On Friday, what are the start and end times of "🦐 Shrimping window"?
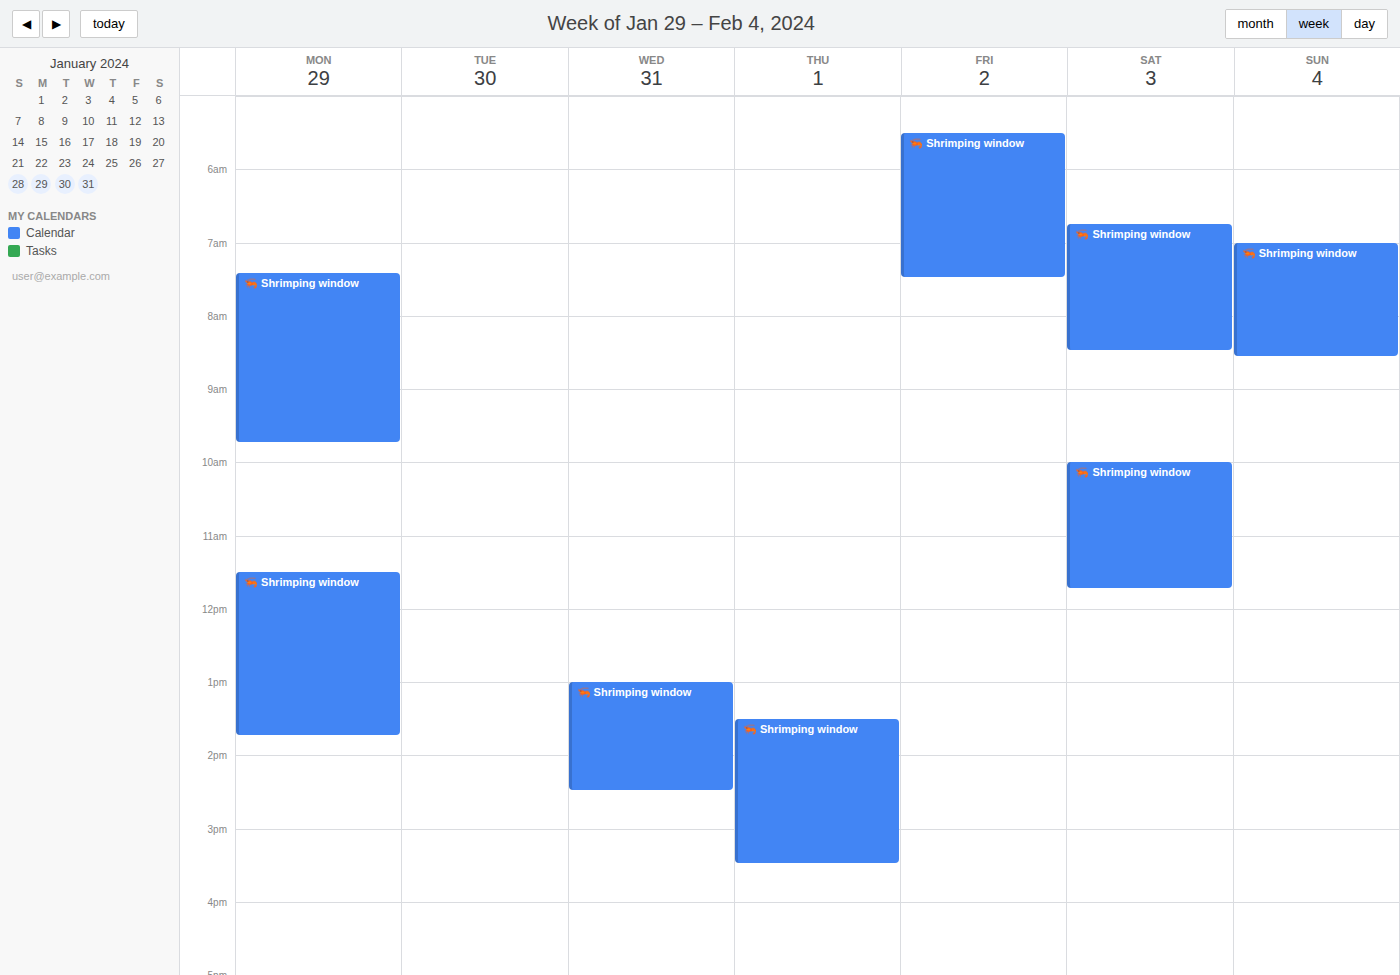
5:30 AM to 7:30 AM